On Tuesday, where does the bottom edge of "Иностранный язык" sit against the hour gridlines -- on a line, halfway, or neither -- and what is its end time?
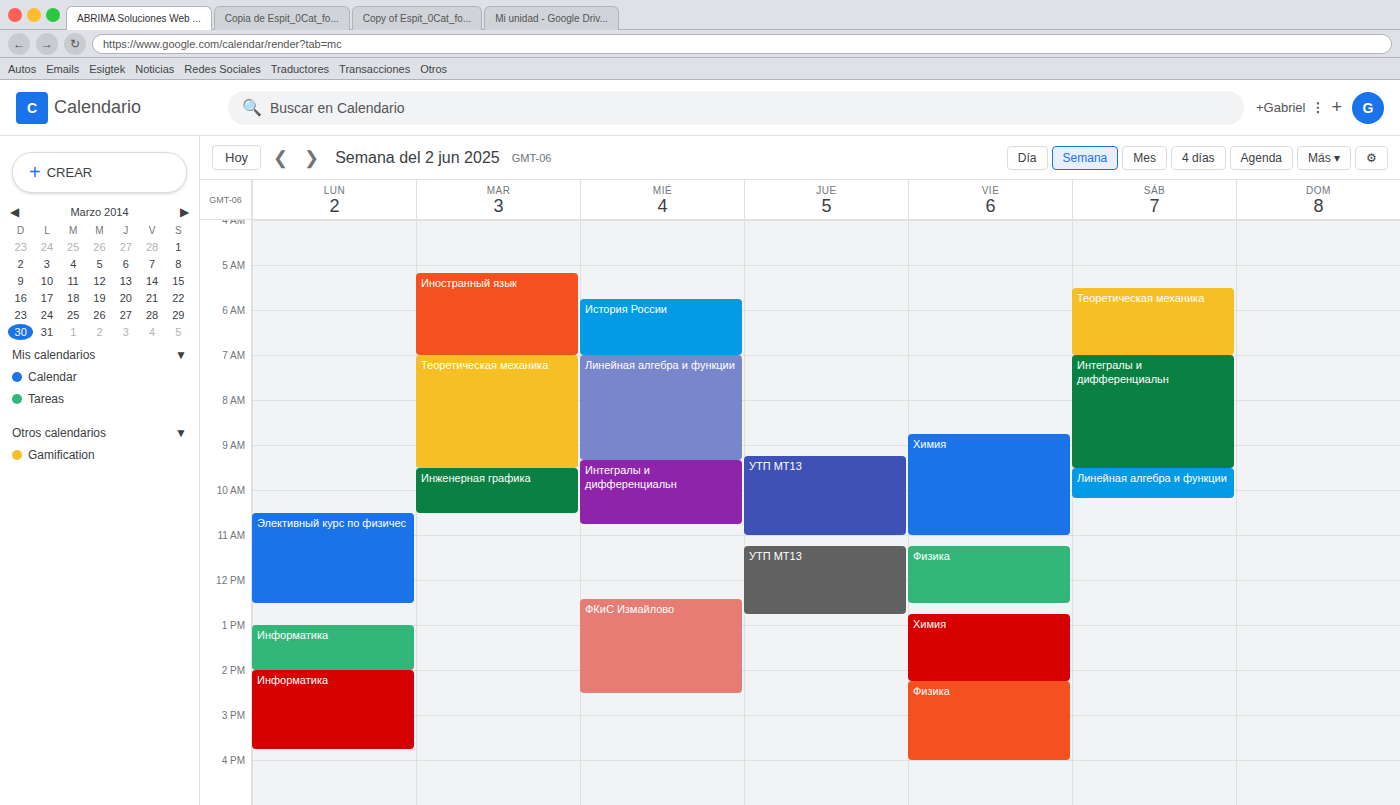
7:00 AM -- exactly on the 7 AM line.